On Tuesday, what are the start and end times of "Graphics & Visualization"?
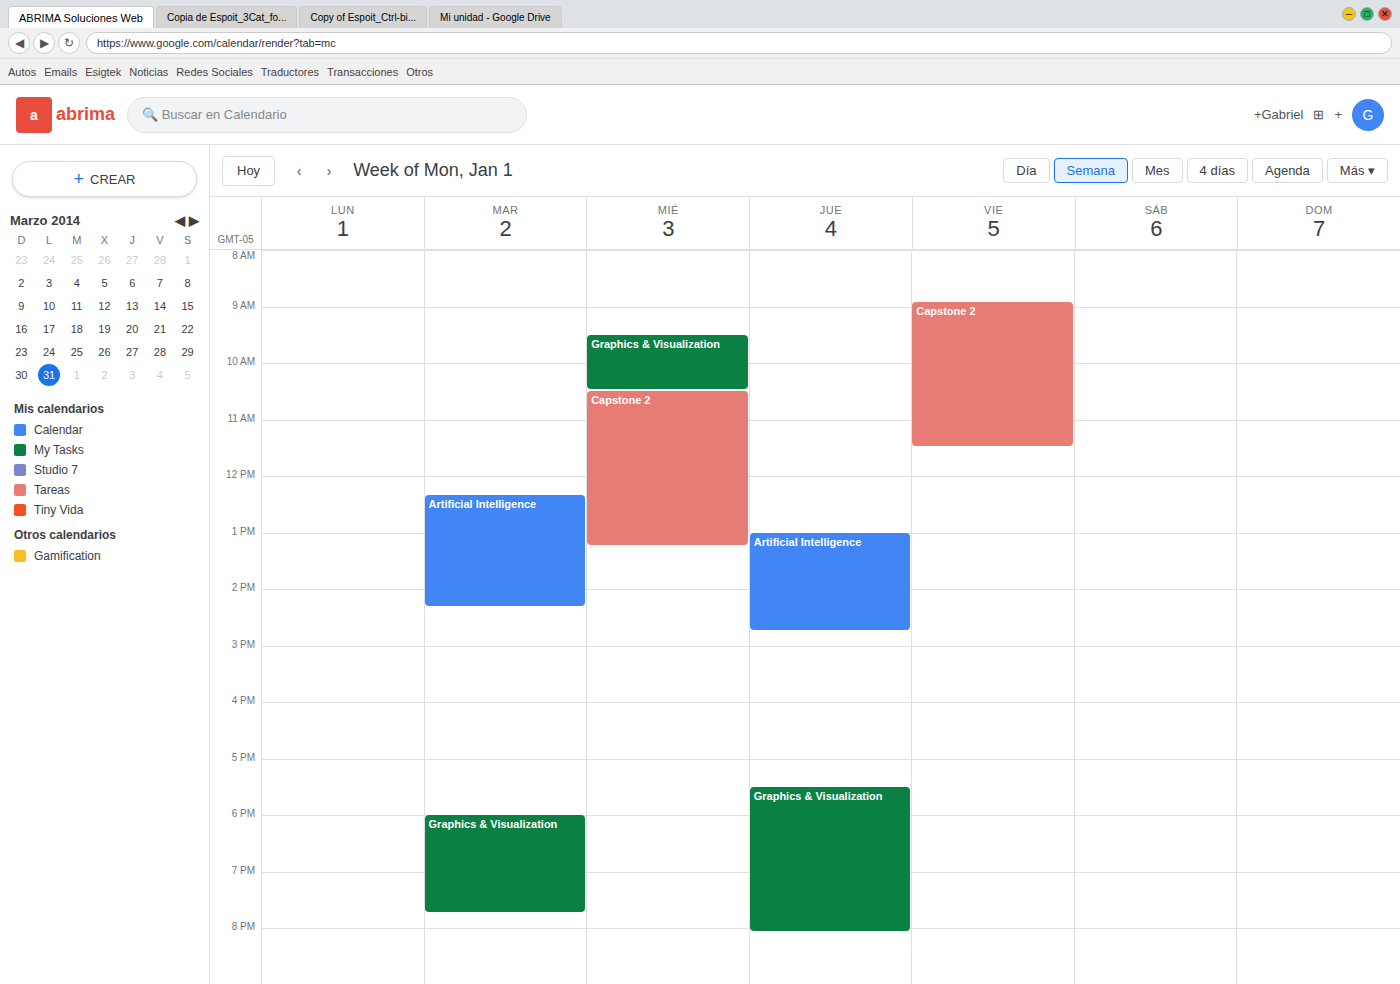
6:00 PM to 7:45 PM